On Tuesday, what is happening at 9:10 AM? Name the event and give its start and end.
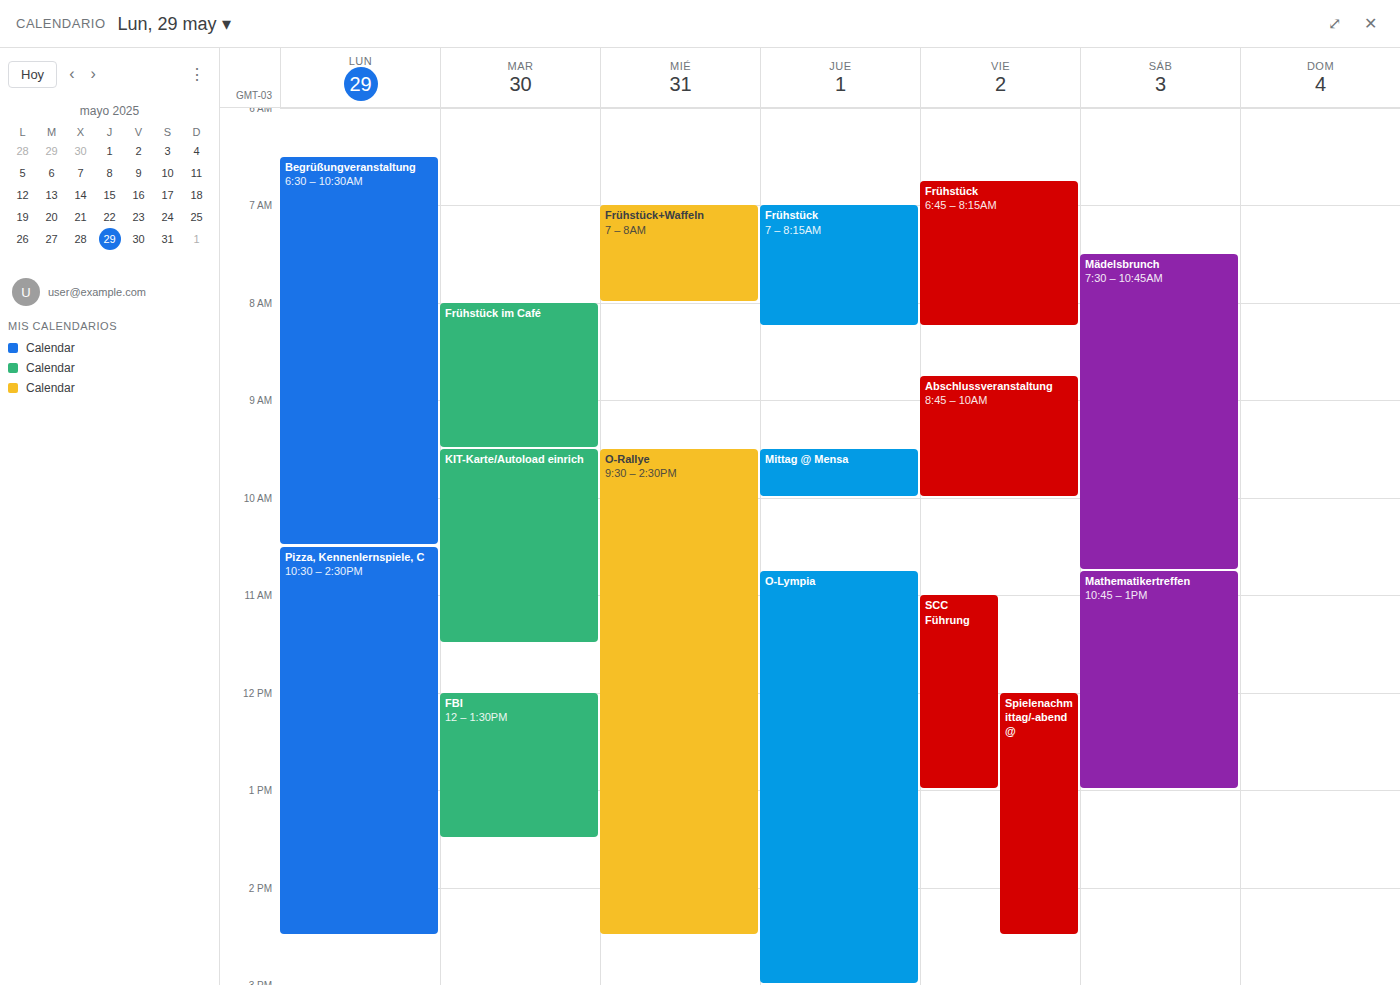
"Frühstück im Café", 8:00 AM to 9:30 AM